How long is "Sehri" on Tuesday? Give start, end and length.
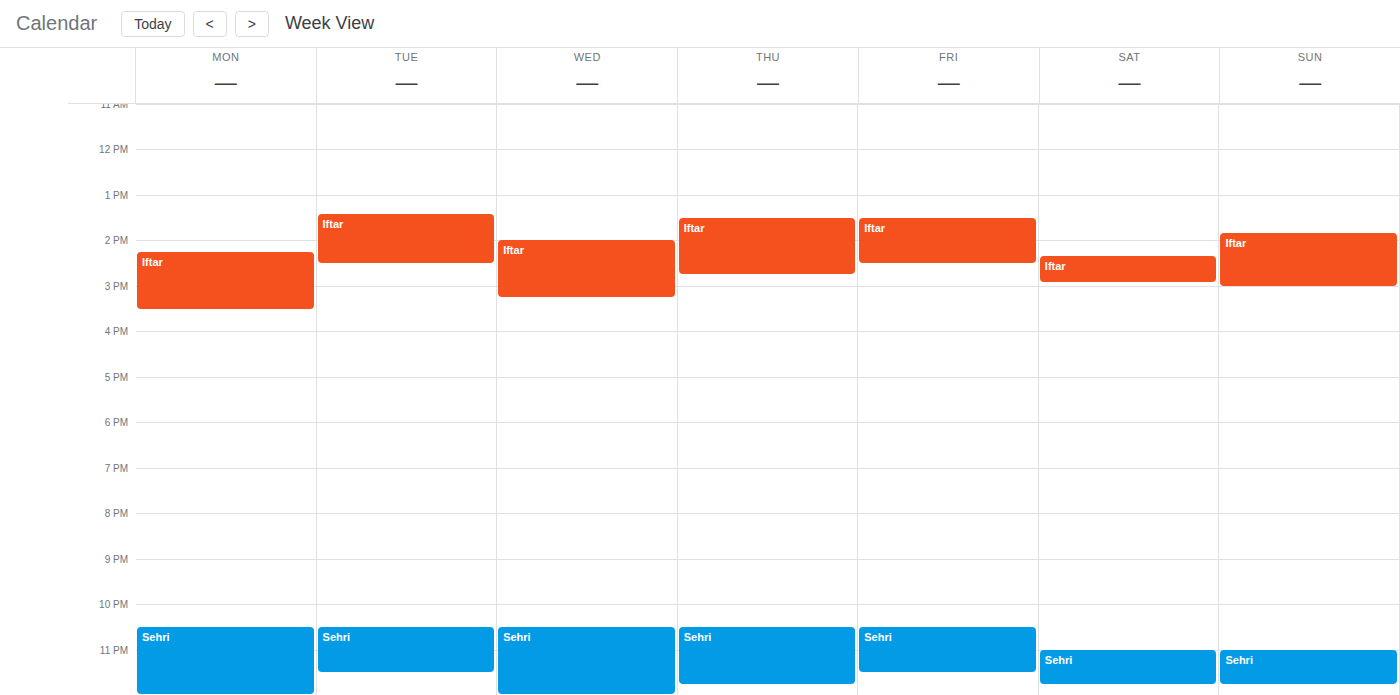
10:30 PM to 11:30 PM, 1 hour